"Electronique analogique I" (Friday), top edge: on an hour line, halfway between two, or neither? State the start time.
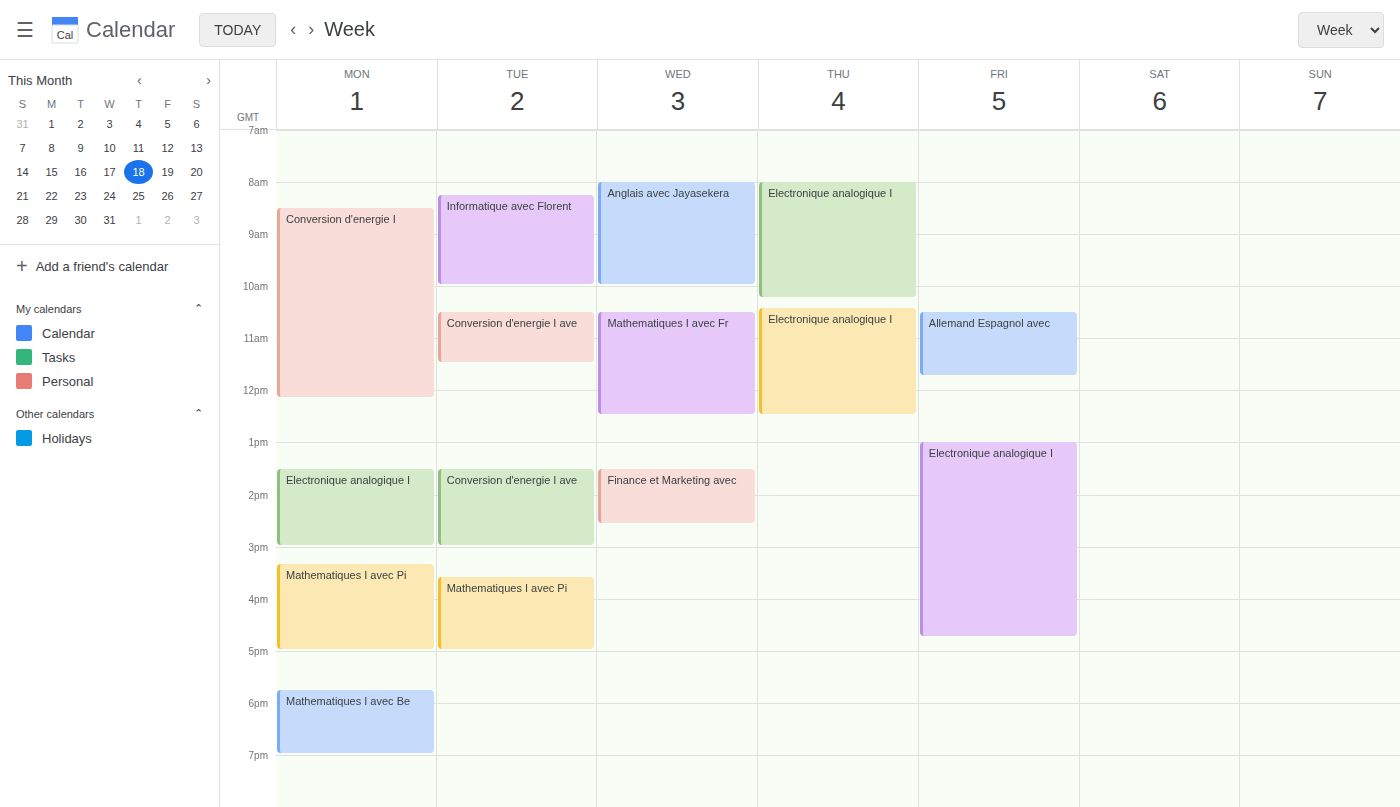
1:00 PM -- exactly on the 1 PM line.